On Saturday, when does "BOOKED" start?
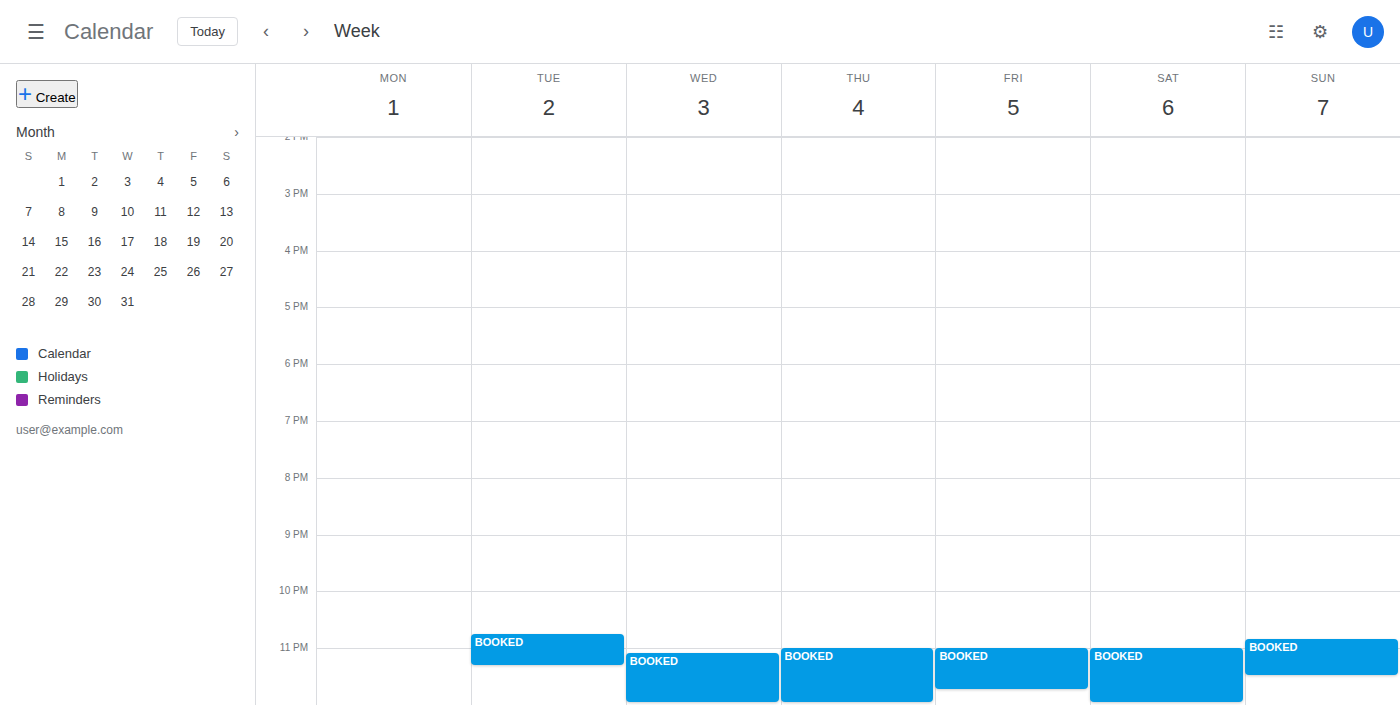
11:00 PM